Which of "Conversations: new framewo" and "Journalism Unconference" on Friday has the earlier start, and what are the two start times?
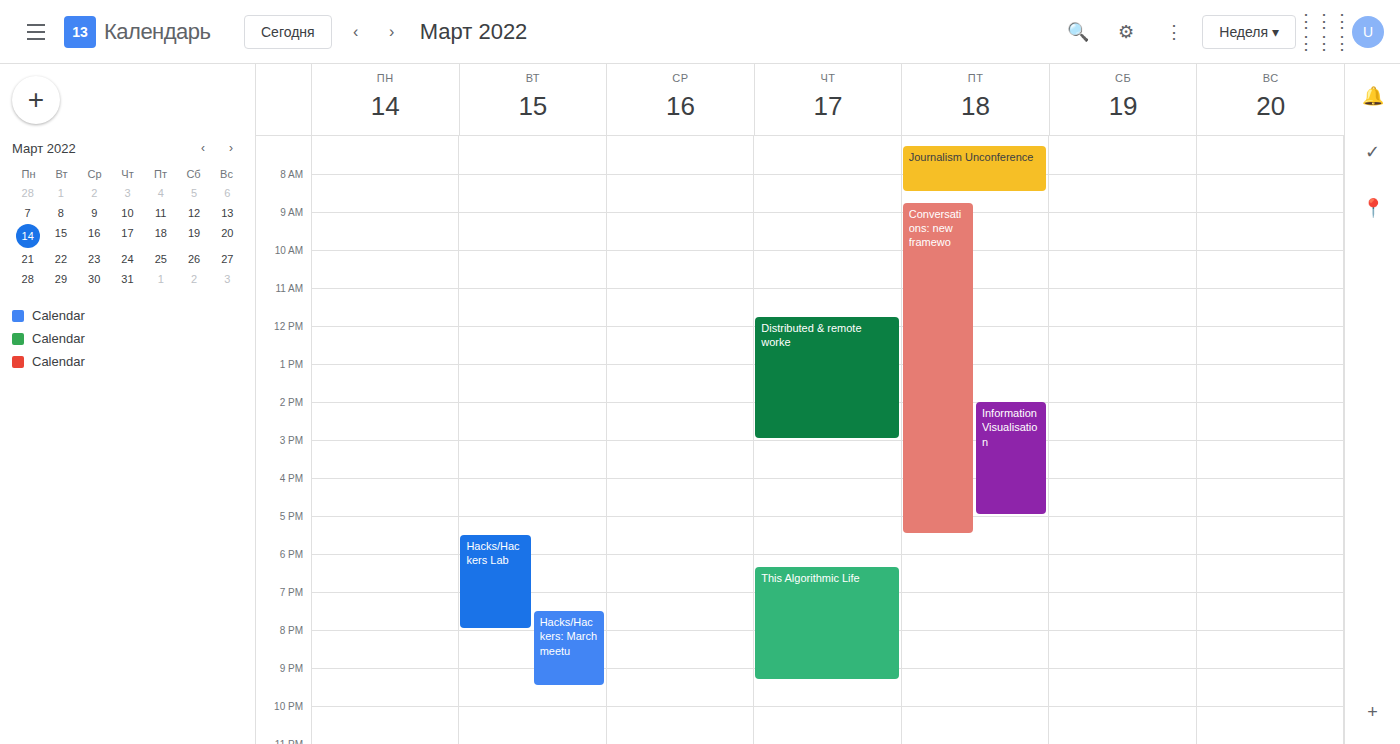
"Journalism Unconference" 7:15 AM; "Conversations: new framewo" 8:45 AM.